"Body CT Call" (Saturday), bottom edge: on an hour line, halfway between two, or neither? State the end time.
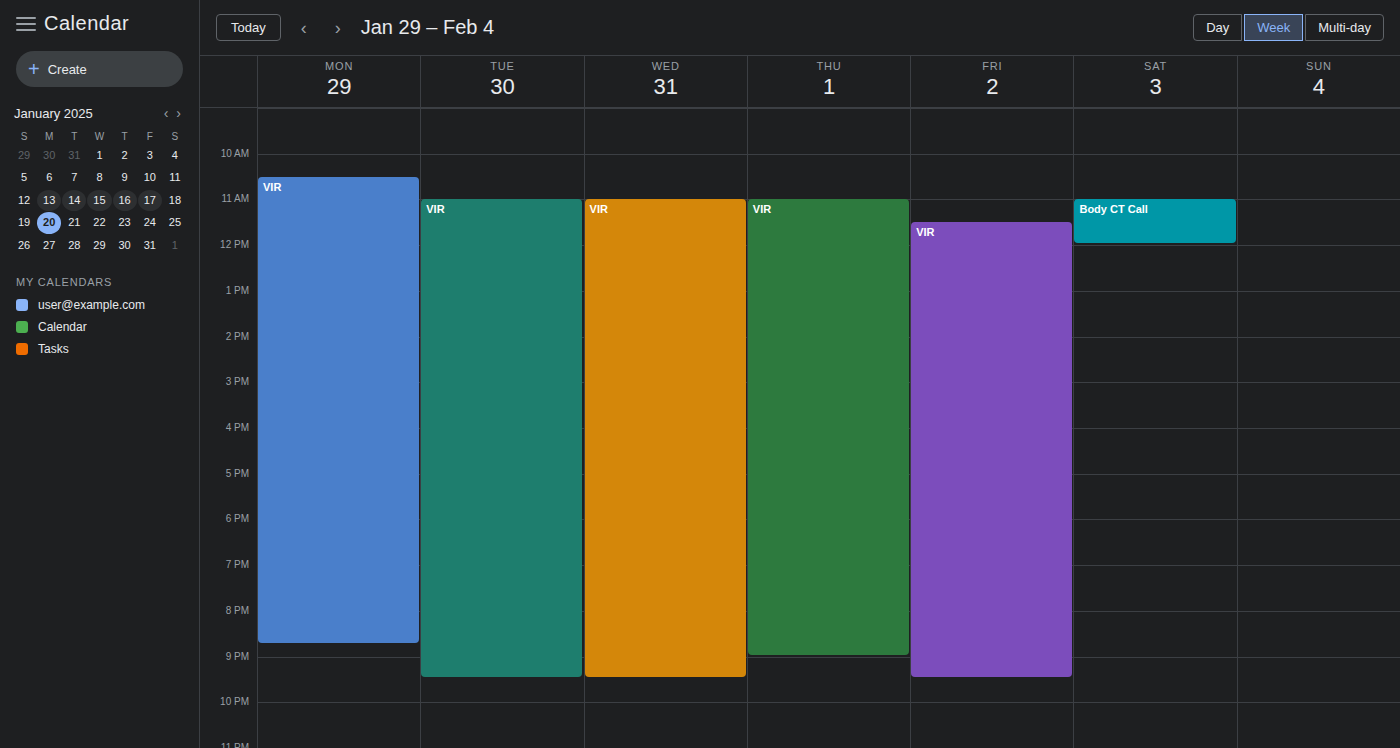
12:00 PM -- exactly on the 12 PM line.